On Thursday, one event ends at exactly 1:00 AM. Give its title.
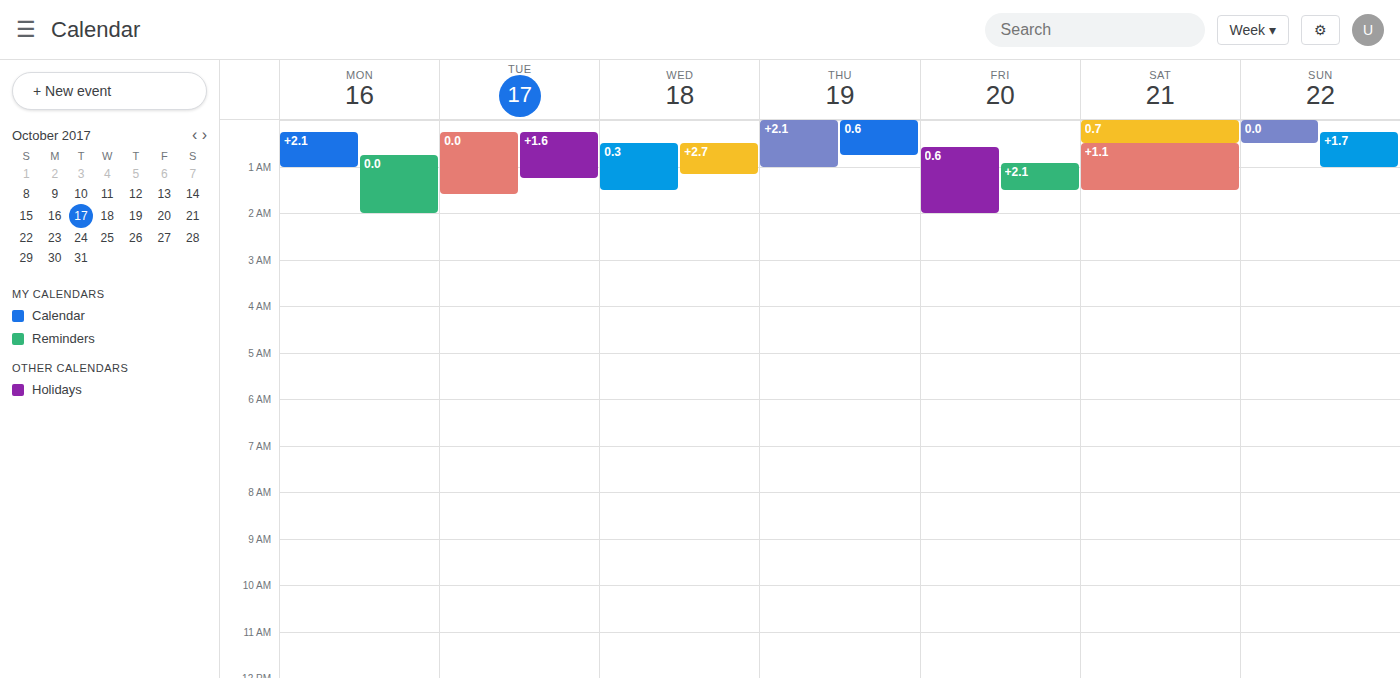
"+2.1"